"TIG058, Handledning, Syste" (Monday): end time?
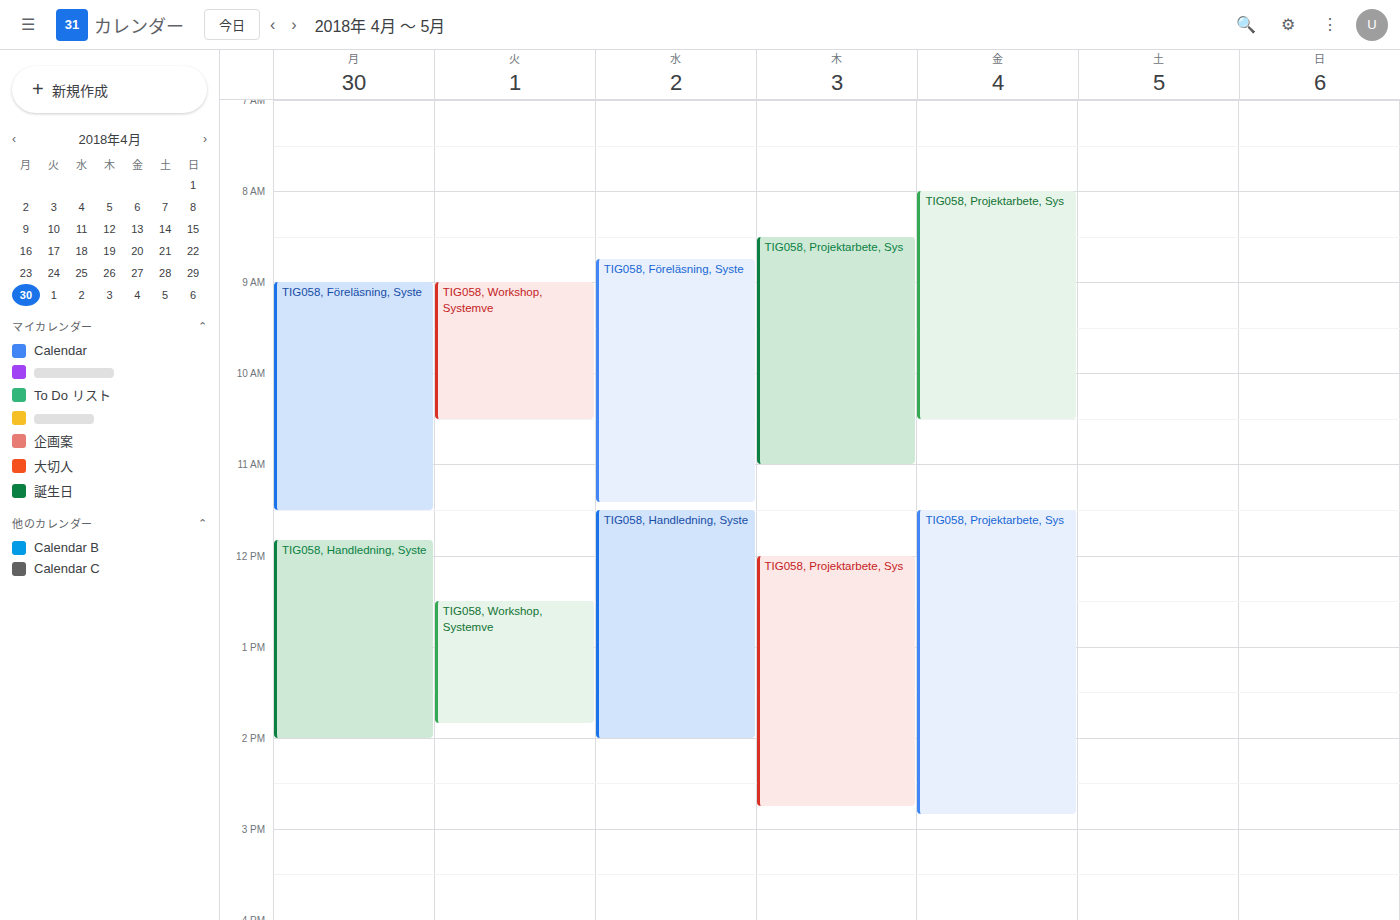
2:00 PM